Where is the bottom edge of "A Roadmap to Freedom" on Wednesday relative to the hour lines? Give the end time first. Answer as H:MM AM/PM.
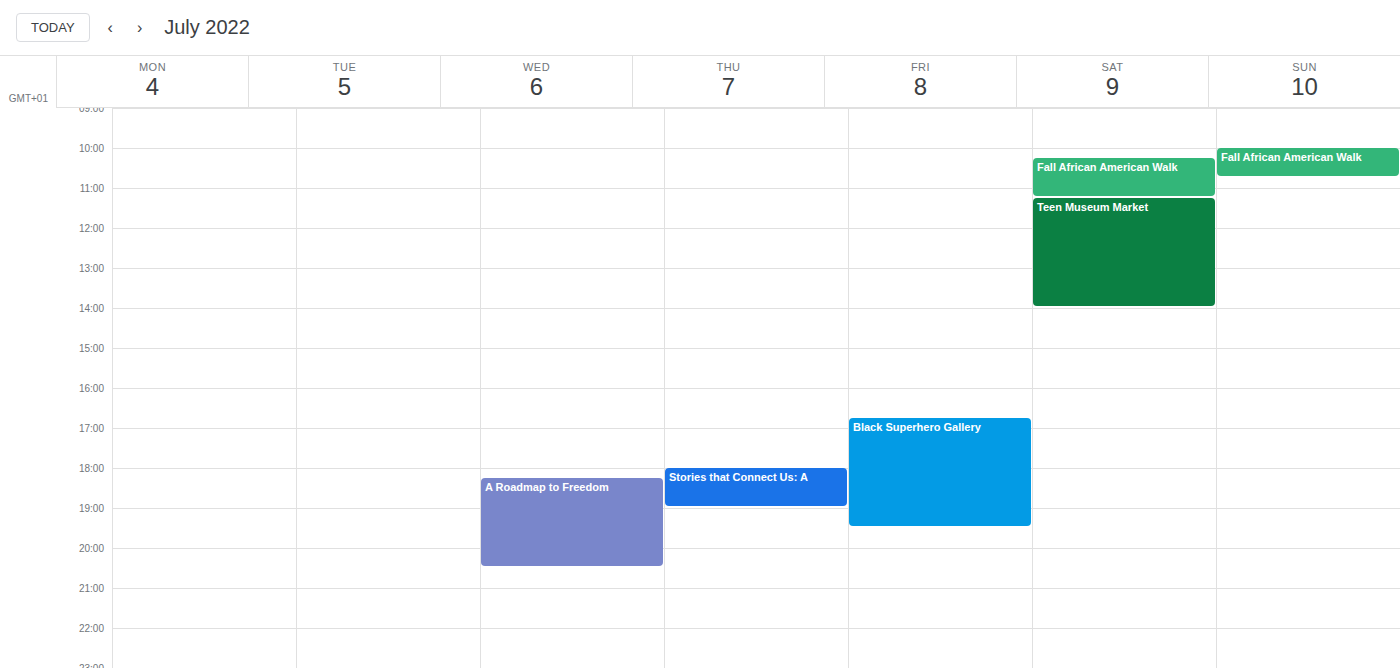
8:30 PM -- halfway between the 8 PM and 9 PM lines.